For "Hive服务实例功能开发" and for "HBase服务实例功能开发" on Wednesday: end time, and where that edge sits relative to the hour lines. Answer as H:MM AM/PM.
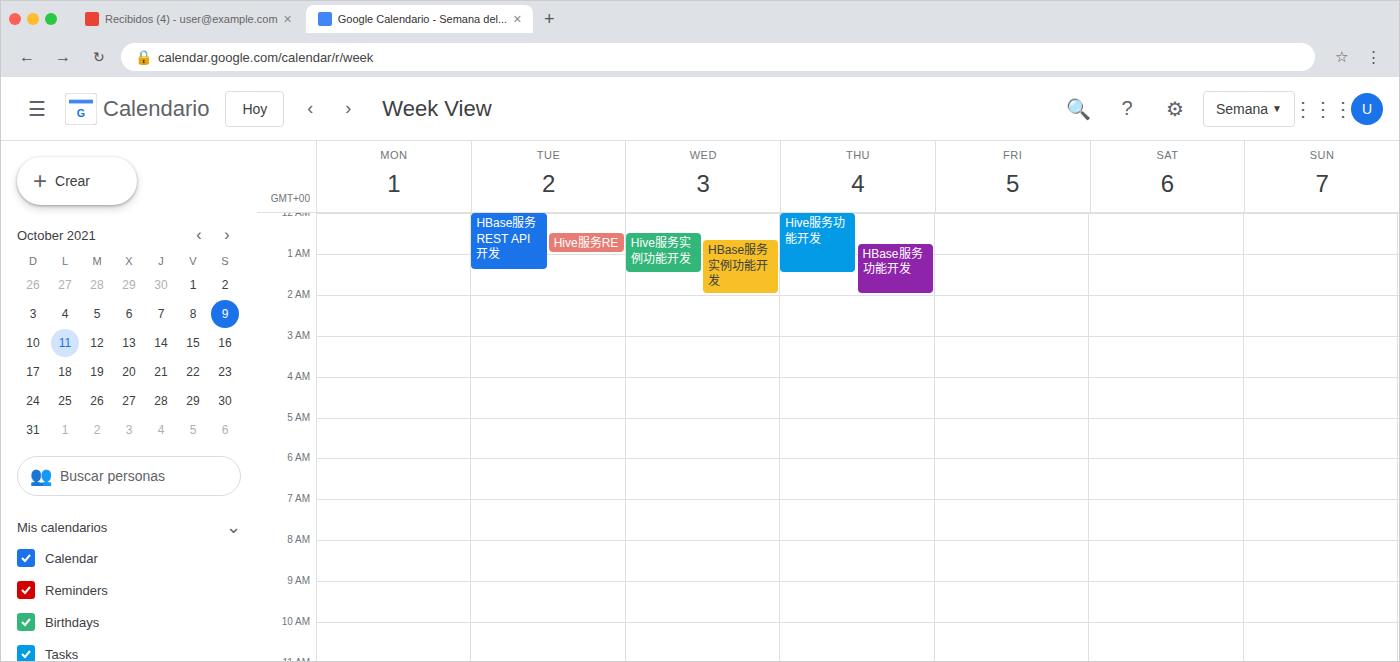
"Hive服务实例功能开发": 1:30 AM, halfway between the 1 AM and 2 AM lines. "HBase服务实例功能开发": 2:00 AM, exactly on the 2 AM line.